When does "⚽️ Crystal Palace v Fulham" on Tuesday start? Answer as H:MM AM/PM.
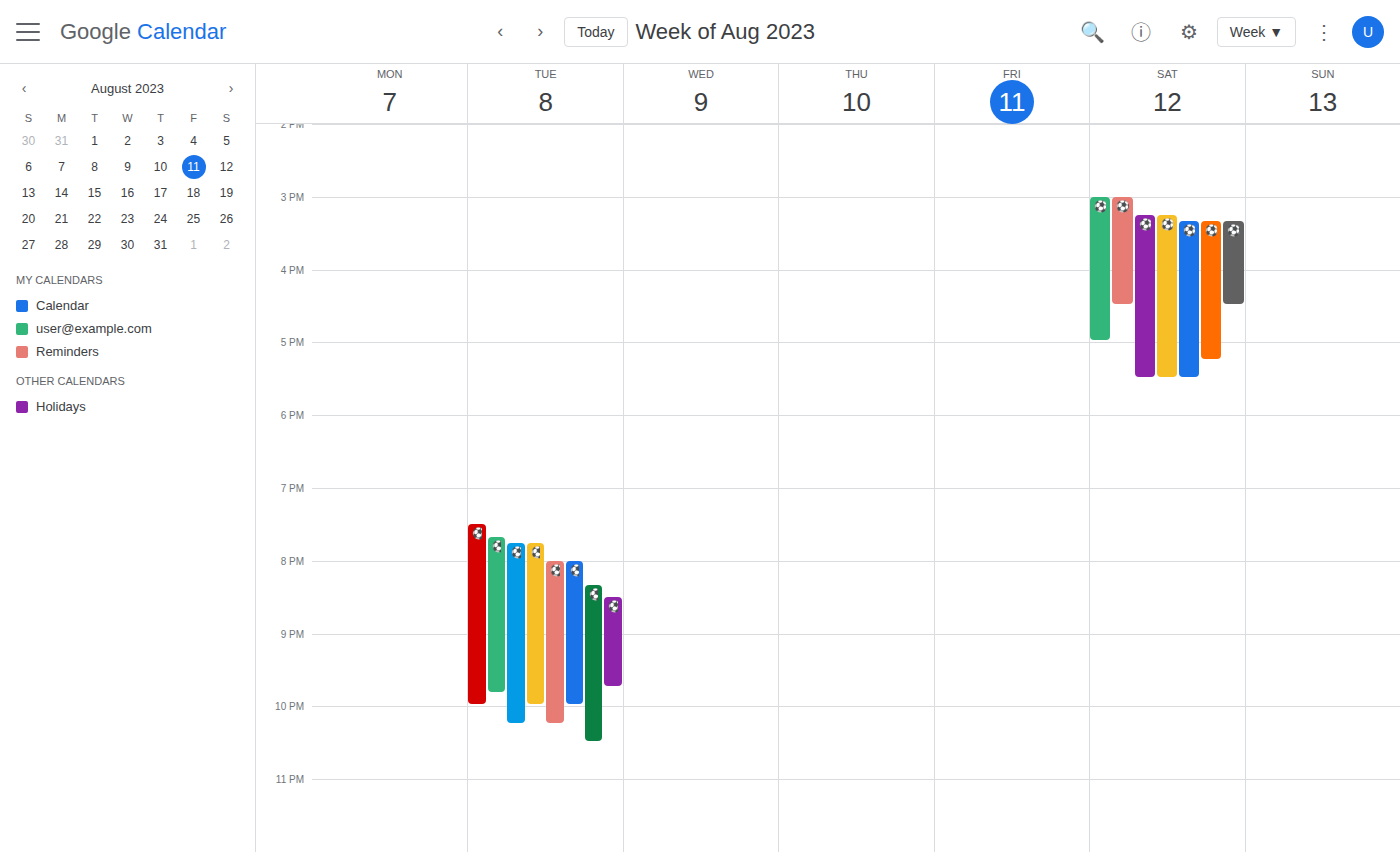
8:00 PM